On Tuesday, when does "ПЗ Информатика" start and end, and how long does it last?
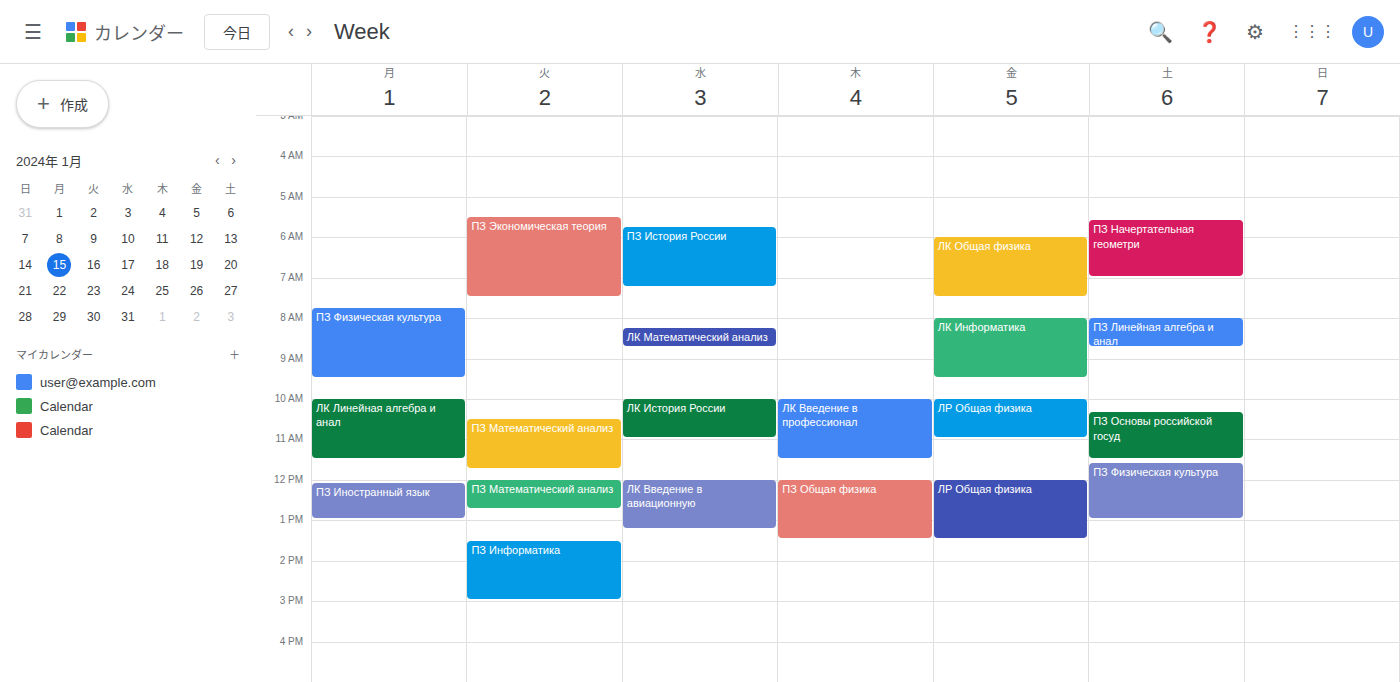
1:30 PM to 3:00 PM, 1 hour 30 minutes